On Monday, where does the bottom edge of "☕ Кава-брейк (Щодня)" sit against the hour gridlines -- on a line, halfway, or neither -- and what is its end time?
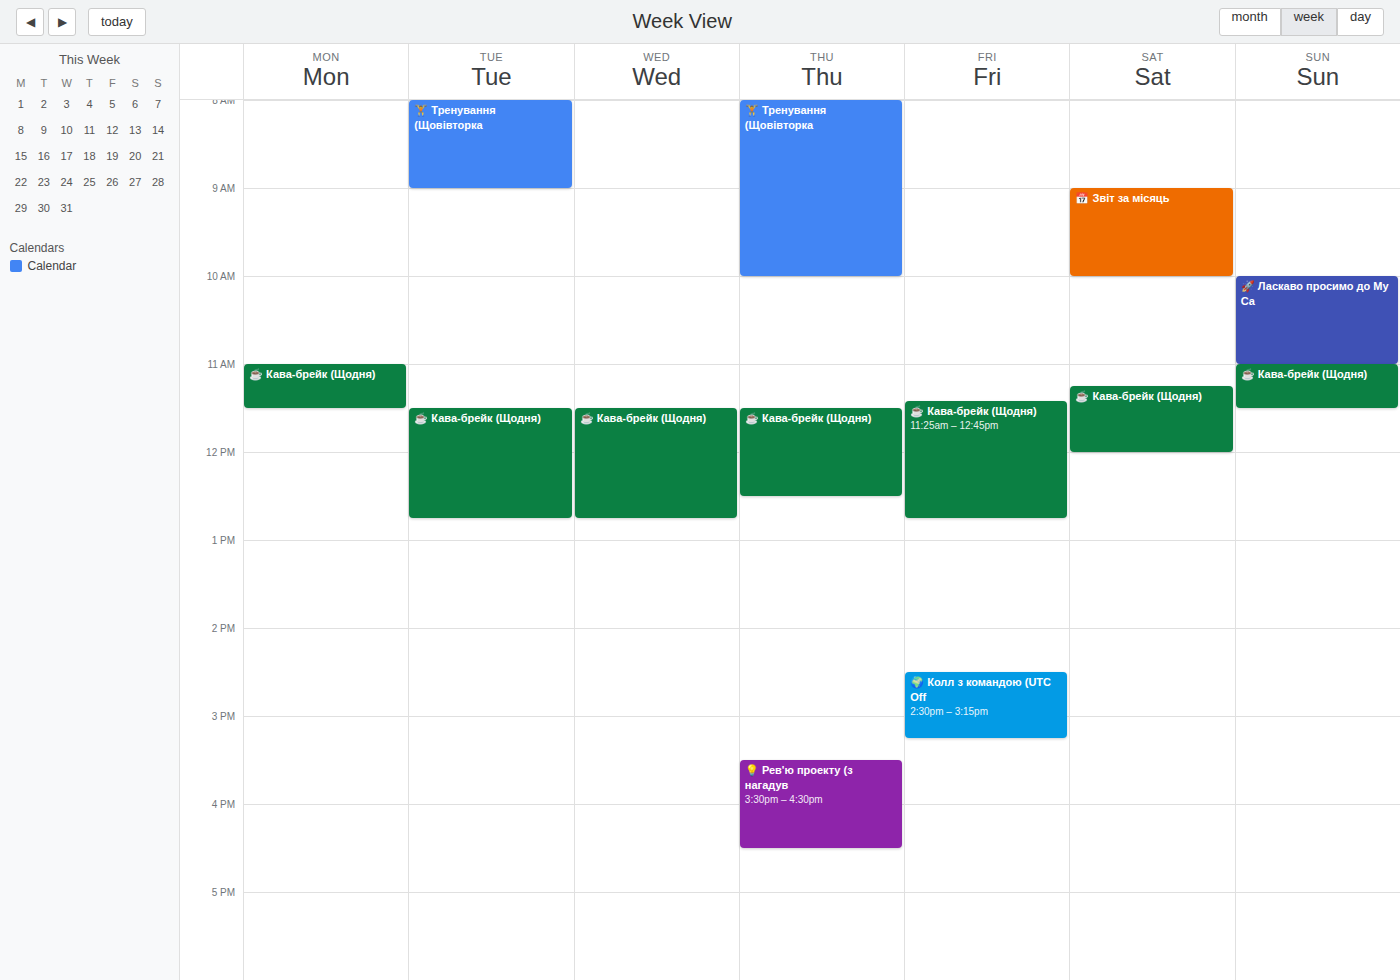
11:30 AM -- halfway between the 11 AM and 12 PM lines.